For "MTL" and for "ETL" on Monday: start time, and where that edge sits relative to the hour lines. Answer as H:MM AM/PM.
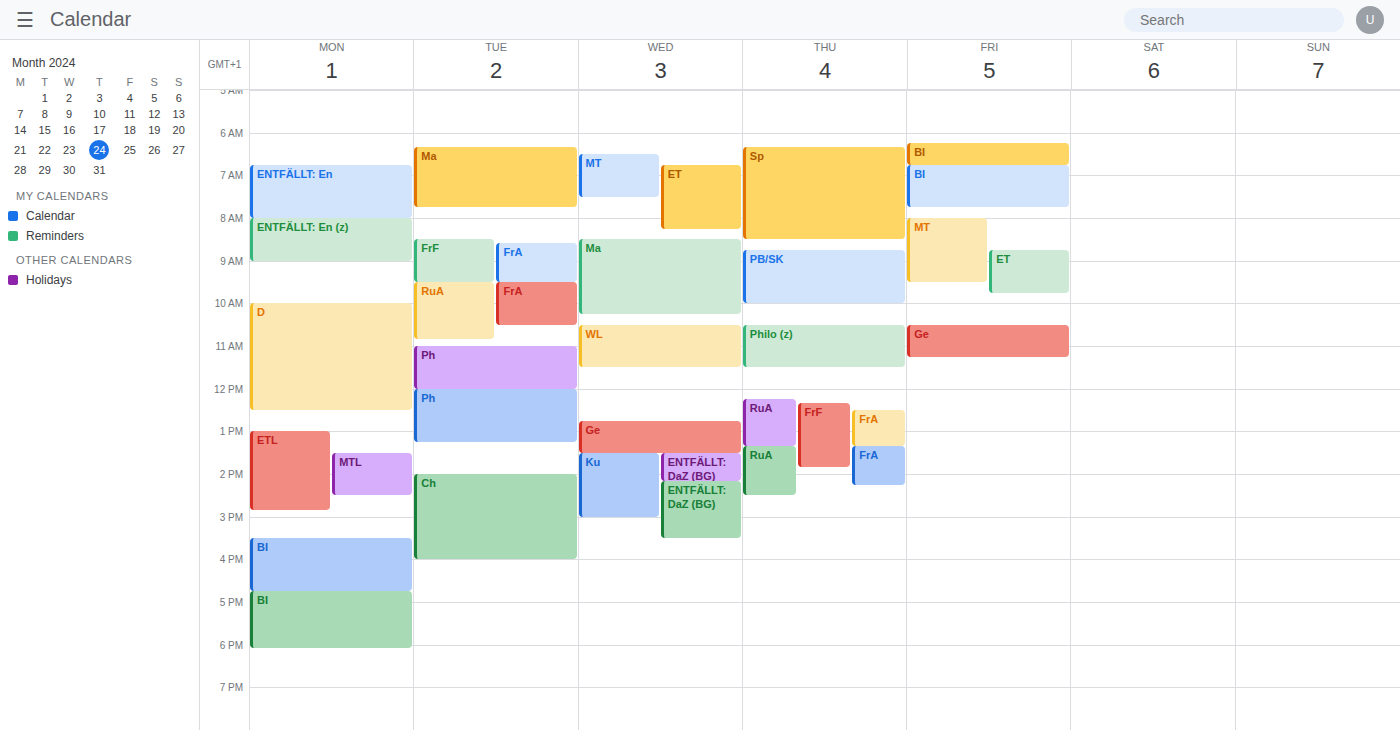
"MTL": 1:30 PM, halfway between the 1 PM and 2 PM lines. "ETL": 1:00 PM, exactly on the 1 PM line.